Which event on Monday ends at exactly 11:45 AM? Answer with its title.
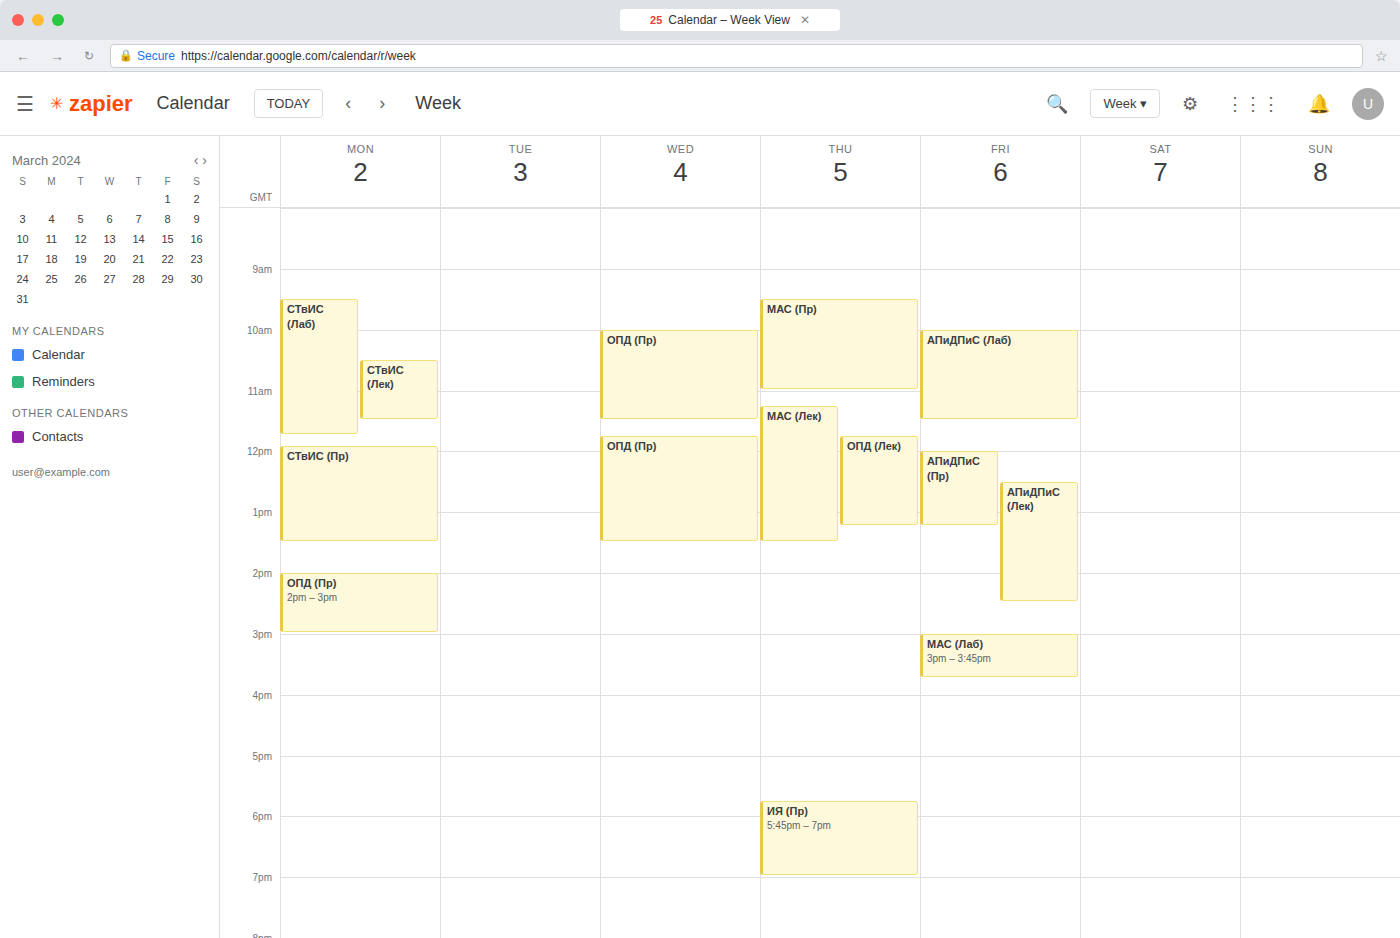
"СТвИС (Лаб)"